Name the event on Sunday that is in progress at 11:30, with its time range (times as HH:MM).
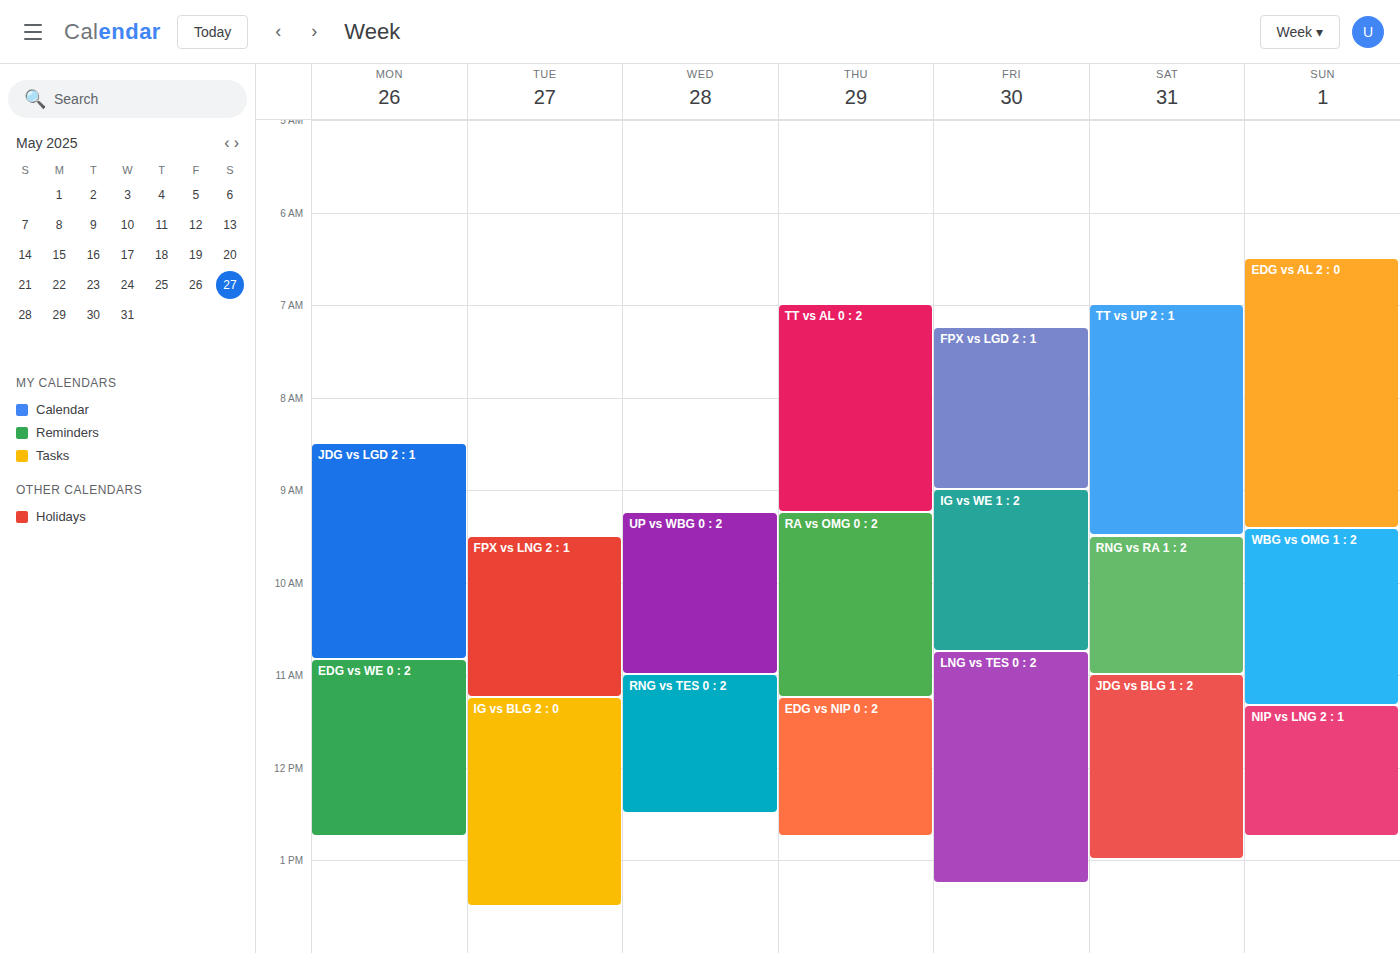
"NIP vs LNG 2 : 1", 11:20 to 12:45